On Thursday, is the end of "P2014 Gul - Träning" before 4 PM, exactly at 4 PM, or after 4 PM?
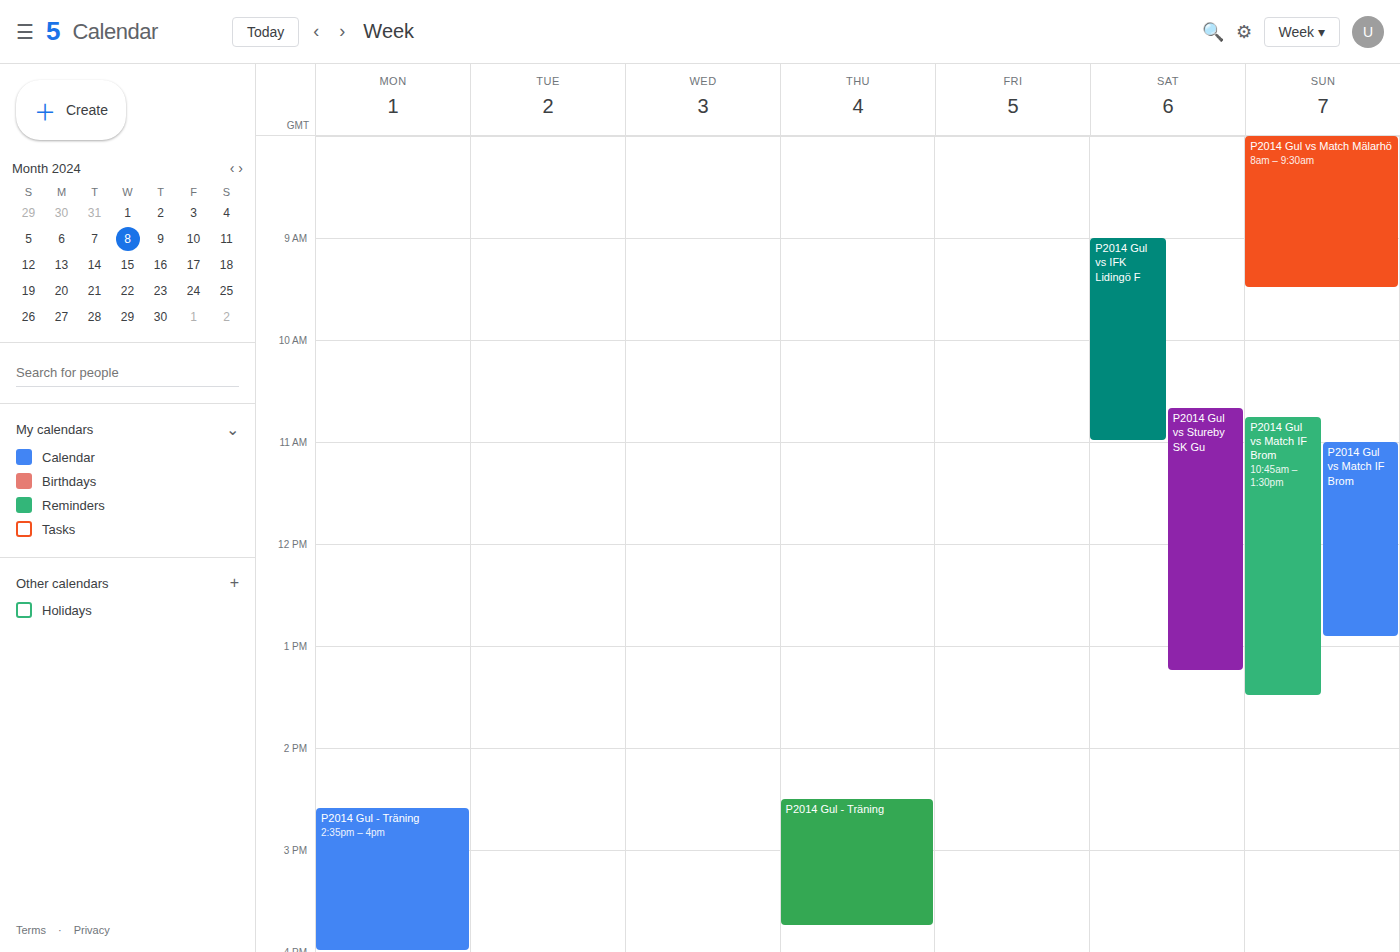
3:45 PM -- before 4 PM, 15 minutes above the 4 PM line.